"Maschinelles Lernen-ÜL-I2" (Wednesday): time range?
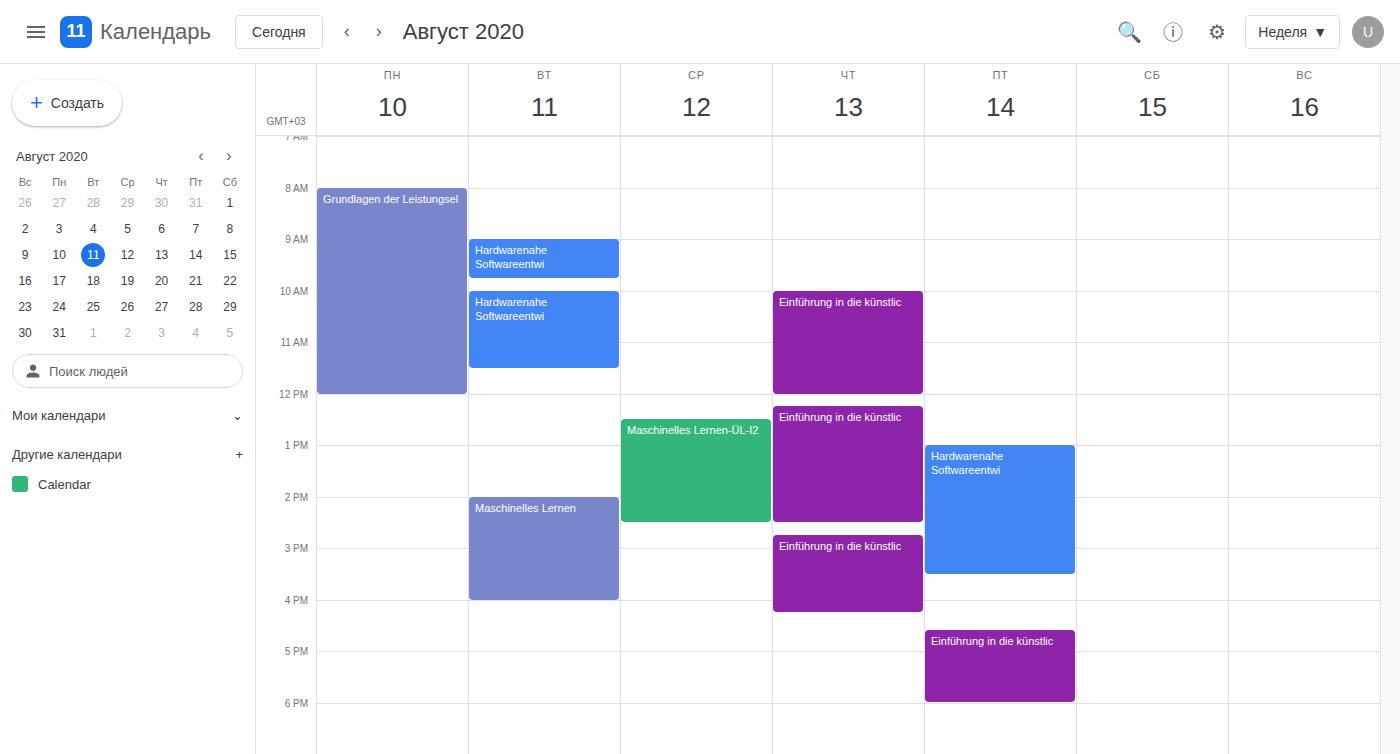
12:30 PM to 2:30 PM